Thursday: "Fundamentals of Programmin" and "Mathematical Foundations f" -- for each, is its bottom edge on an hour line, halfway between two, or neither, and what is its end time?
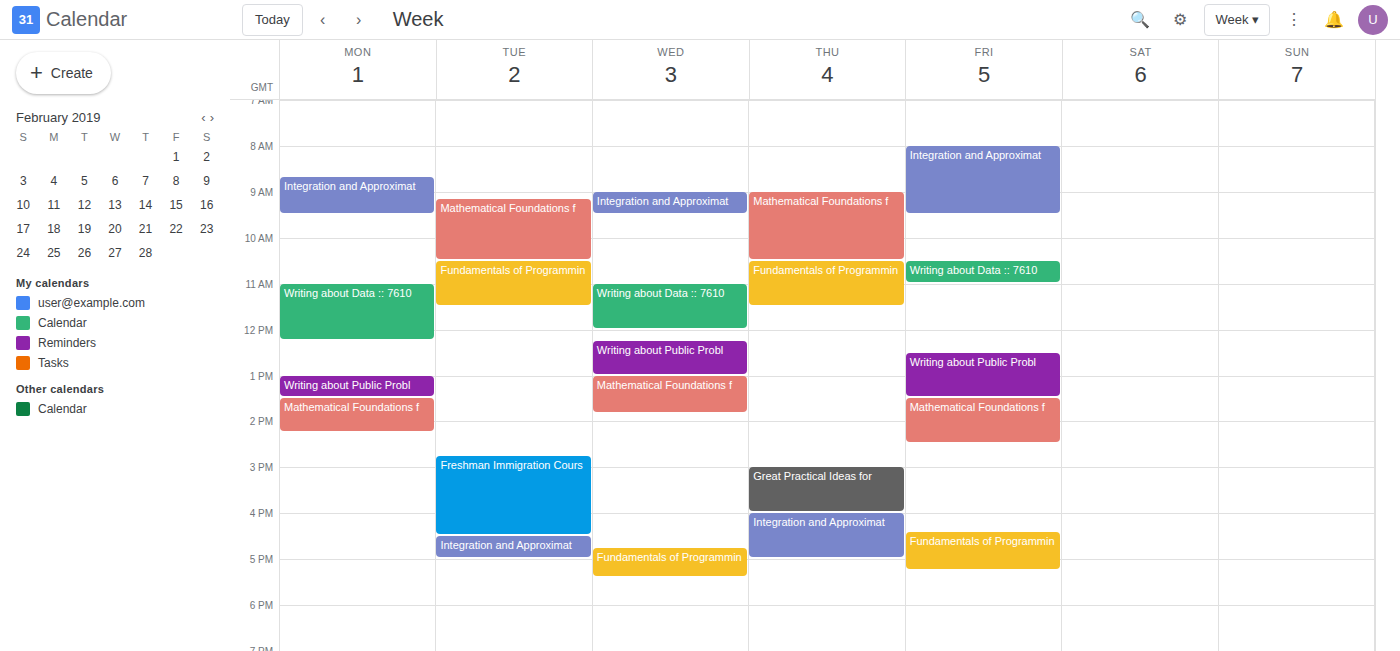
"Fundamentals of Programmin": 11:30 AM, halfway between the 11 AM and 12 PM lines. "Mathematical Foundations f": 10:30 AM, halfway between the 10 AM and 11 AM lines.